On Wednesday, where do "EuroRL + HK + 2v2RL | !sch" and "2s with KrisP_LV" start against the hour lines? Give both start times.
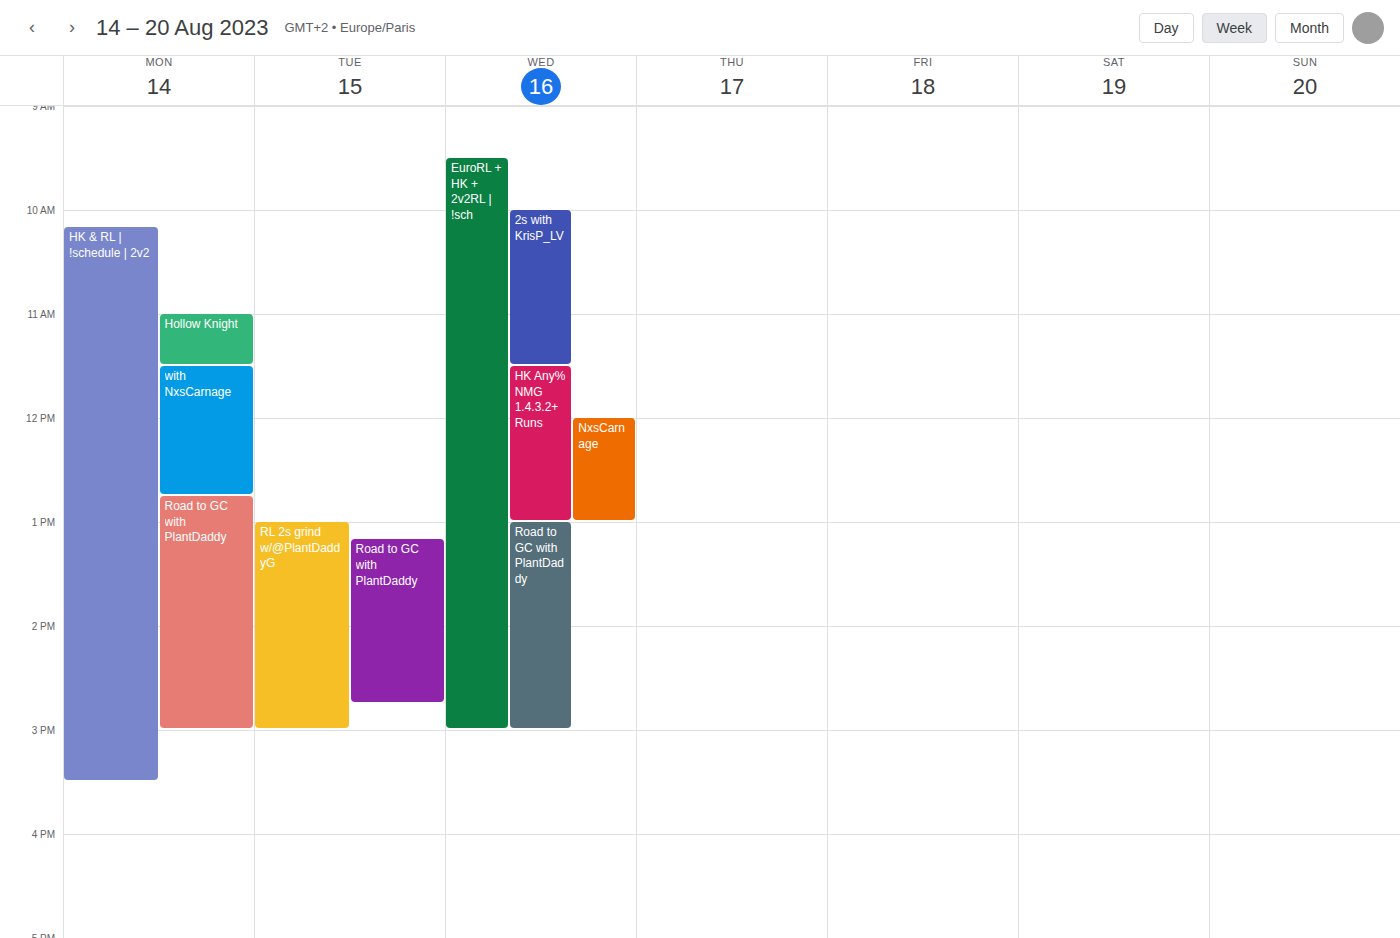
"EuroRL + HK + 2v2RL | !sch": 9:30 AM, halfway between the 9 AM and 10 AM lines. "2s with KrisP_LV": 10:00 AM, exactly on the 10 AM line.